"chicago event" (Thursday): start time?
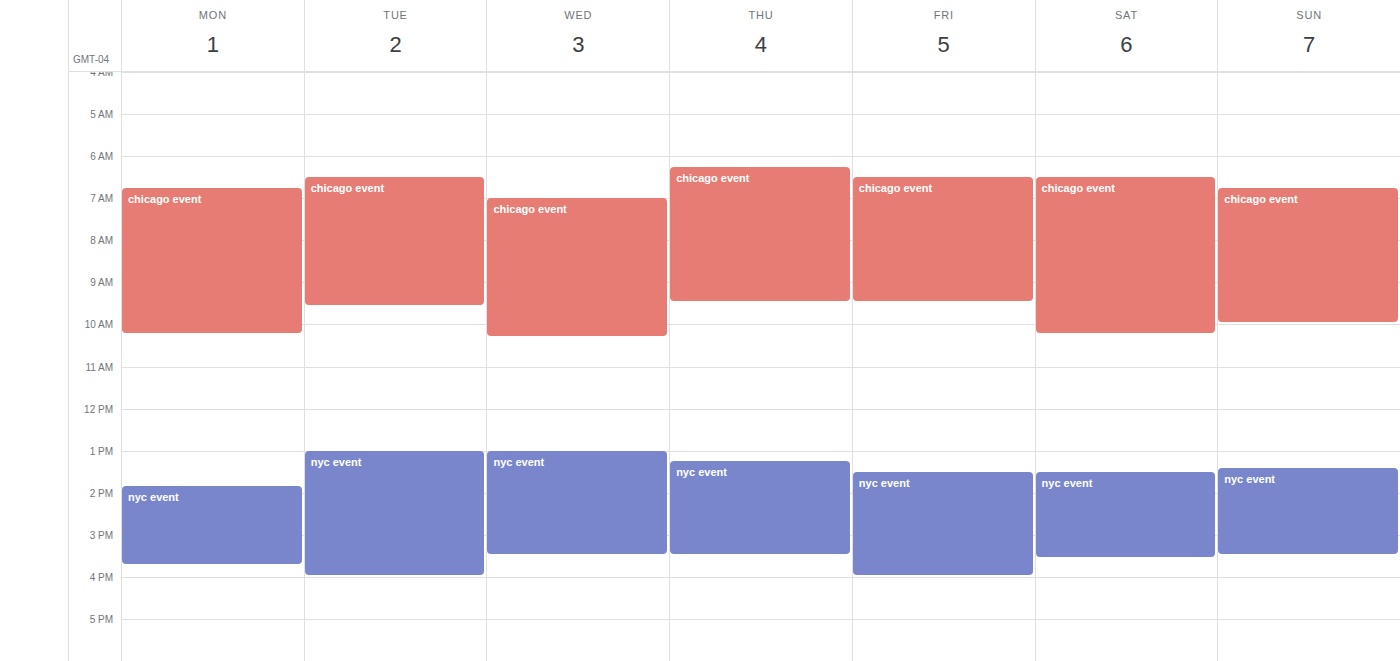
6:15 AM